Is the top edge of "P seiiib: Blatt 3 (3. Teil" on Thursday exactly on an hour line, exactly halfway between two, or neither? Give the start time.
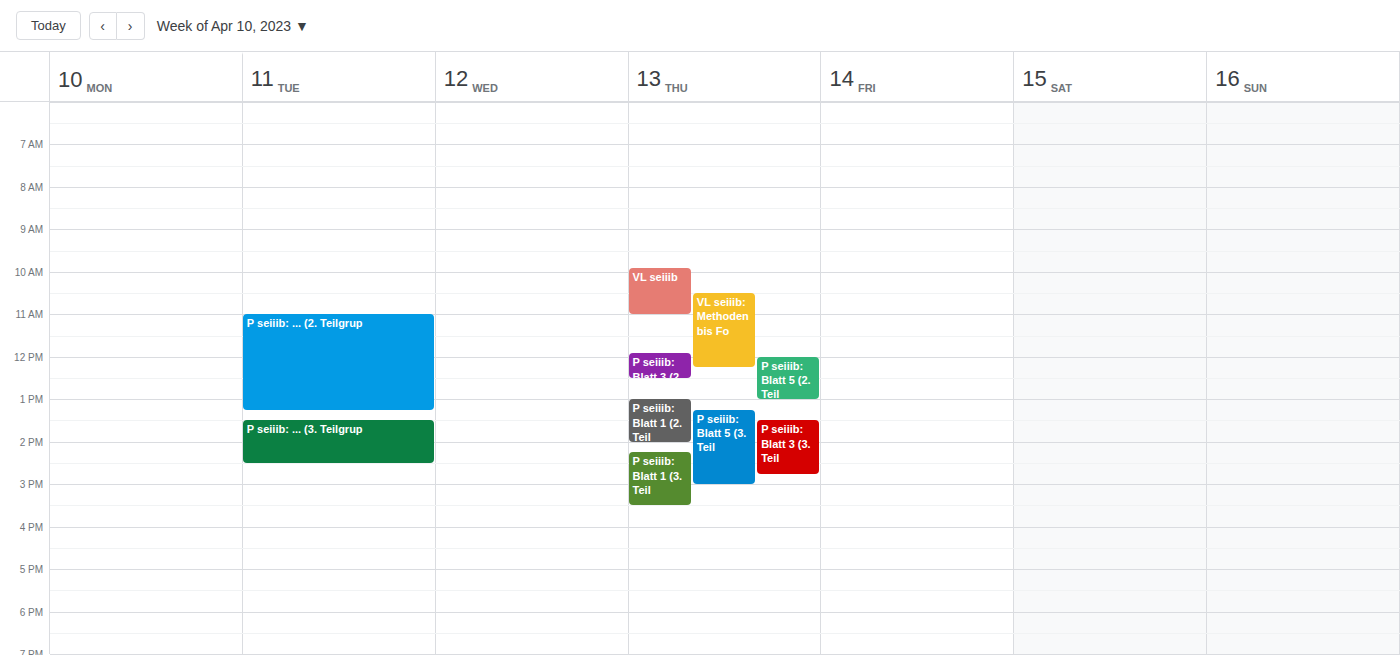
1:30 PM -- halfway between the 1 PM and 2 PM lines.